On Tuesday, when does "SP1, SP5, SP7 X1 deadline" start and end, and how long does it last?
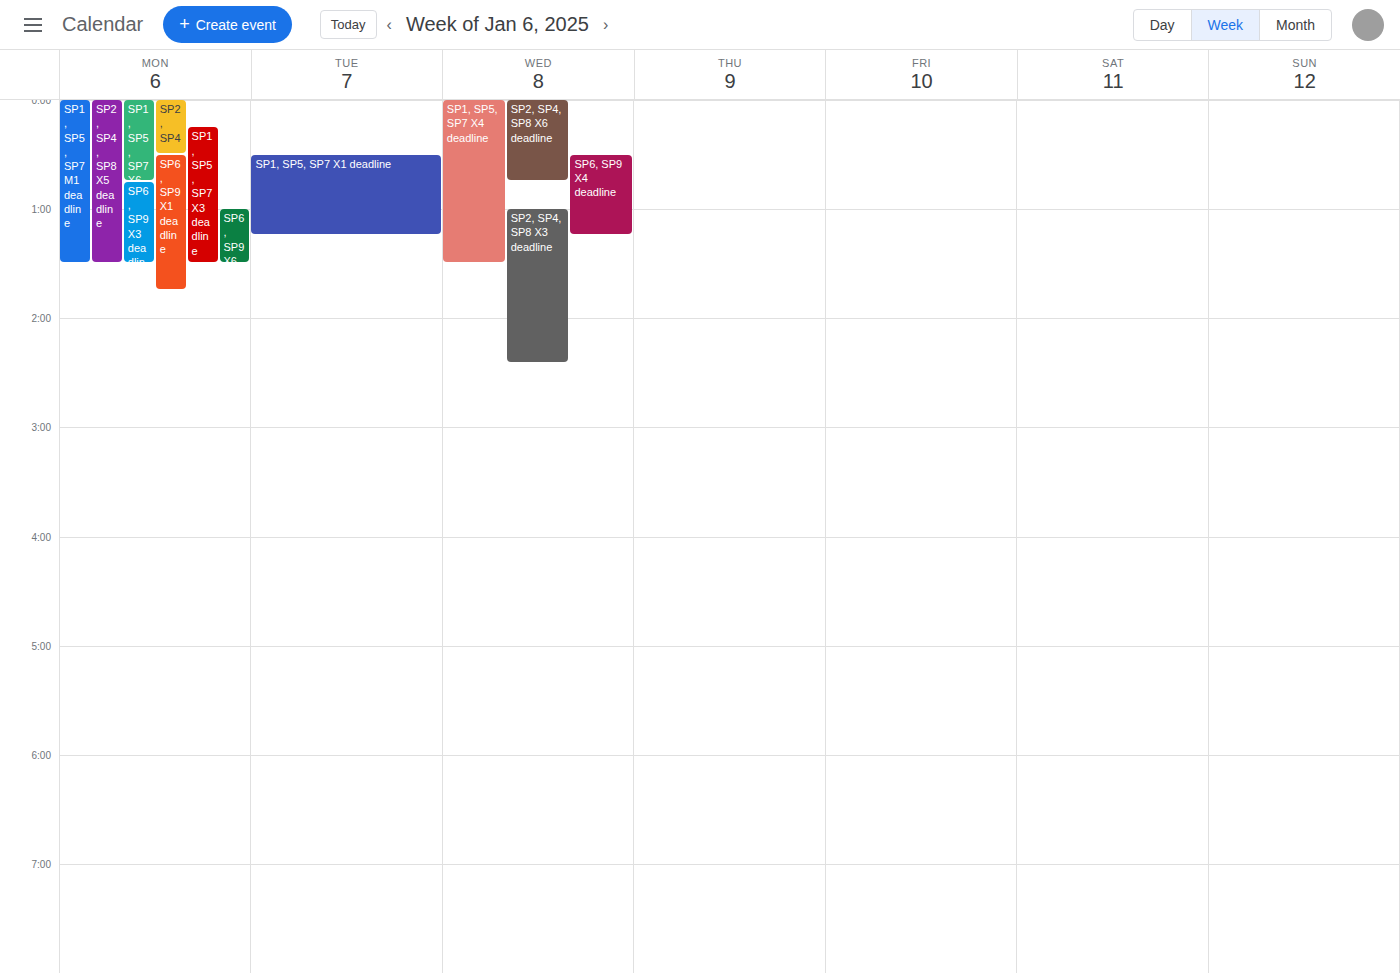
12:30 AM to 1:15 AM, 45 minutes